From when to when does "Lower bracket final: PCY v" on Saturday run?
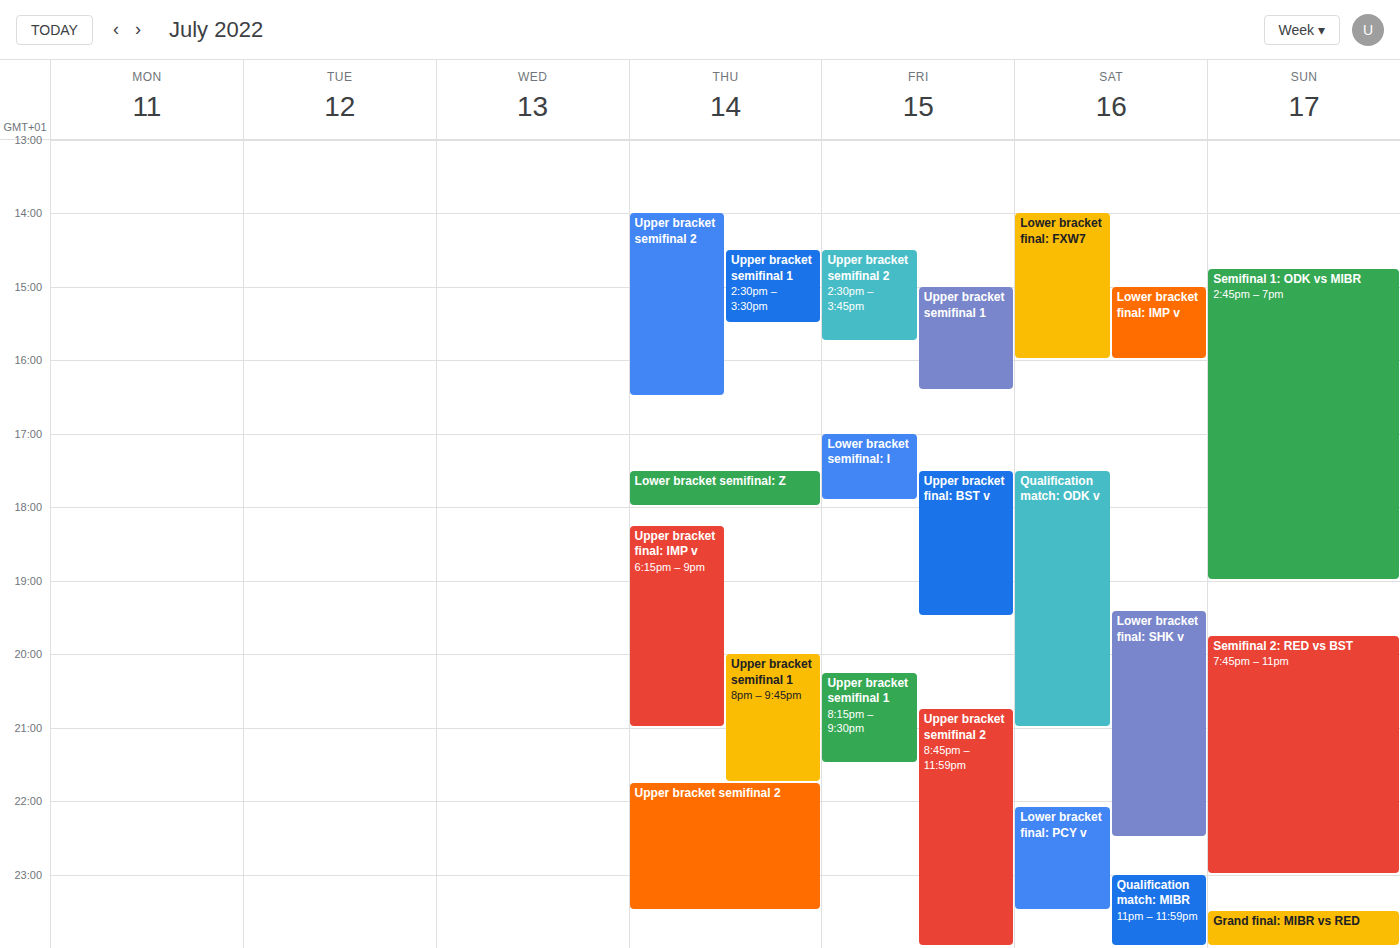
10:05 PM to 11:30 PM